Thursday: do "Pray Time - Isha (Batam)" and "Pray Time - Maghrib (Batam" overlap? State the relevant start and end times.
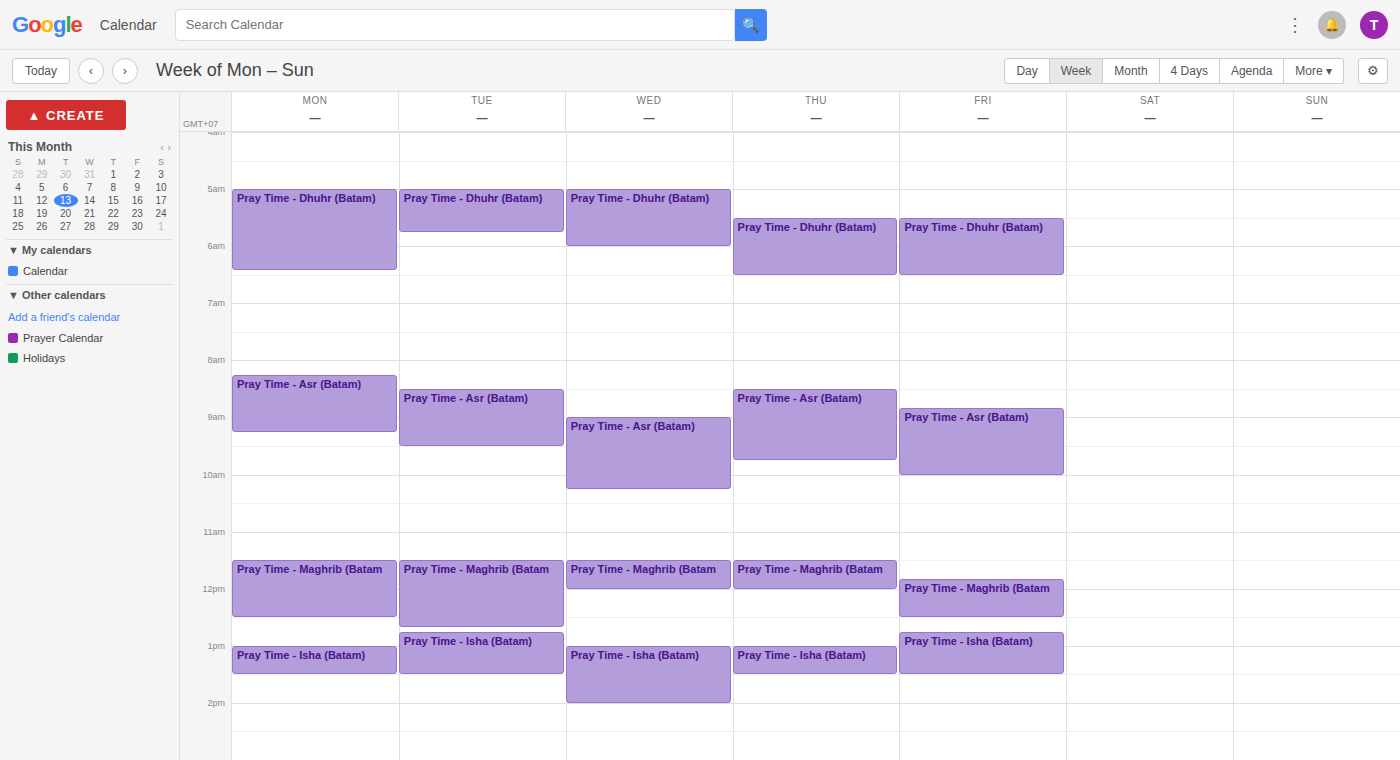
"Pray Time - Maghrib (Batam" ends at 12:00 PM and "Pray Time - Isha (Batam)" starts at 1:00 PM -- no overlap.